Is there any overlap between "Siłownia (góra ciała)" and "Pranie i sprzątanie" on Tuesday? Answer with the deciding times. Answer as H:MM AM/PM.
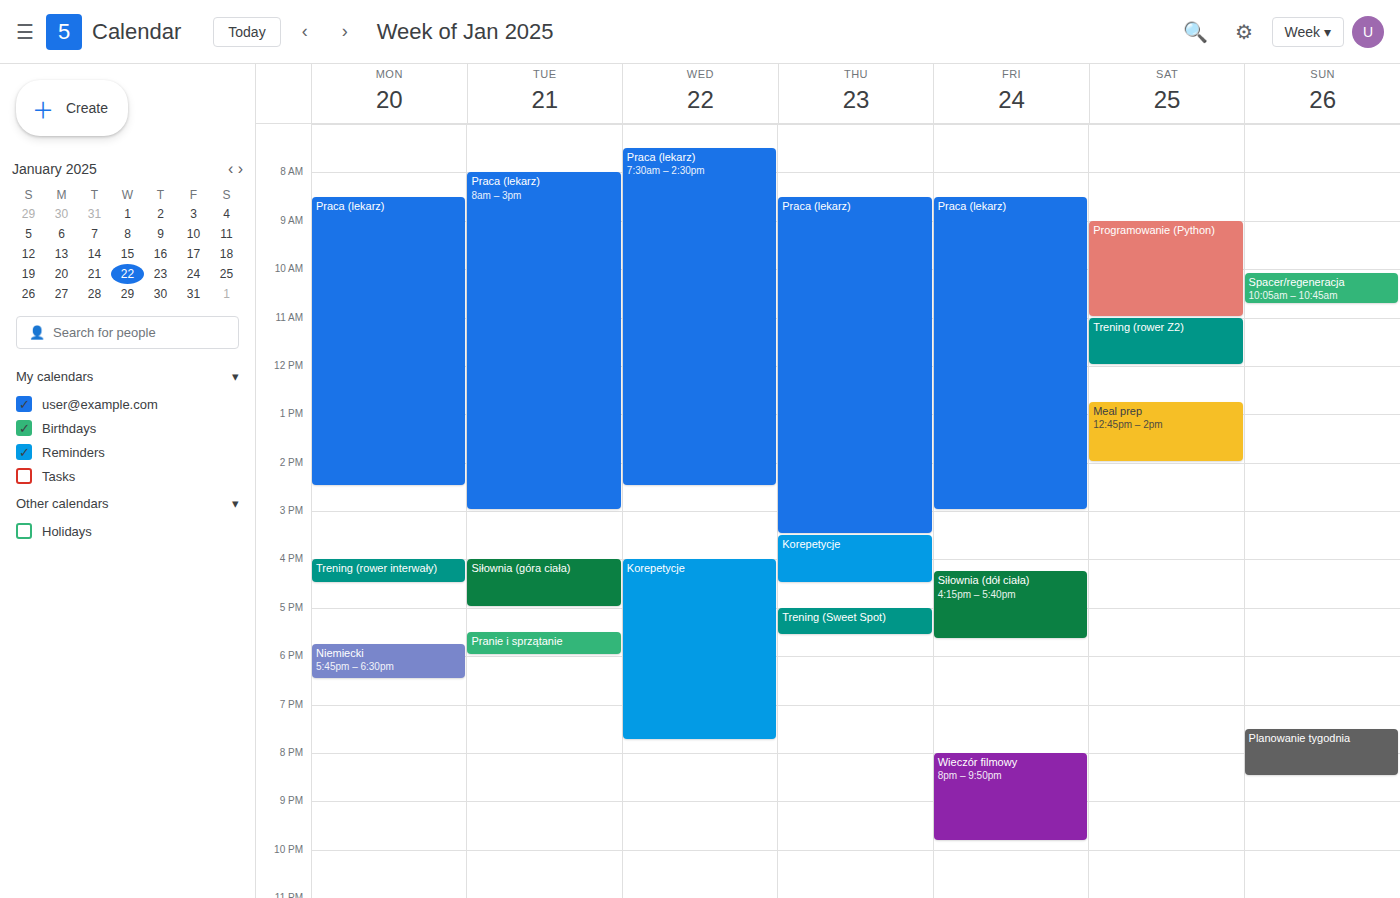
"Siłownia (góra ciała)" ends at 5:00 PM and "Pranie i sprzątanie" starts at 5:30 PM -- no overlap.